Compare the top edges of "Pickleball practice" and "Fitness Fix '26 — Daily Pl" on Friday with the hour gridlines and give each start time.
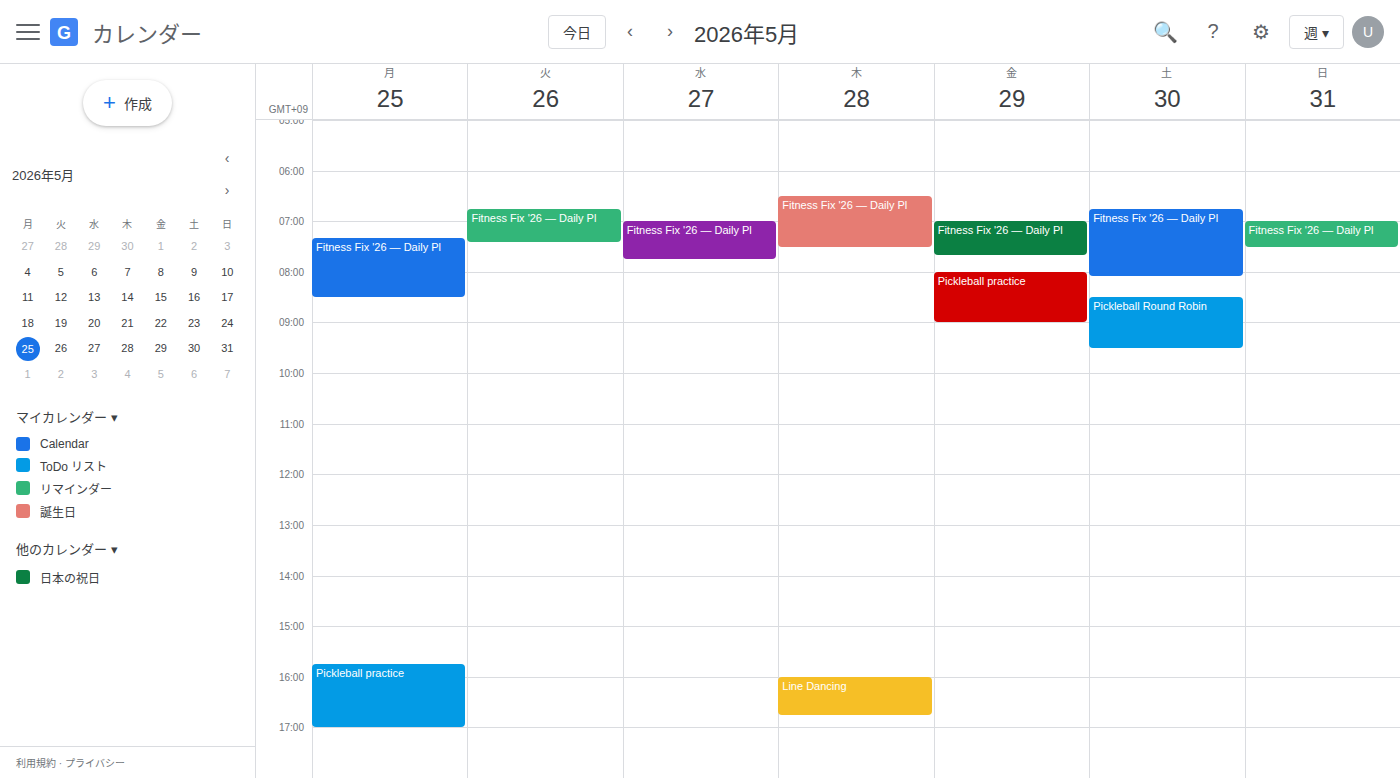
"Pickleball practice": 8:00 AM, exactly on the 8 AM line. "Fitness Fix '26 — Daily Pl": 7:00 AM, exactly on the 7 AM line.